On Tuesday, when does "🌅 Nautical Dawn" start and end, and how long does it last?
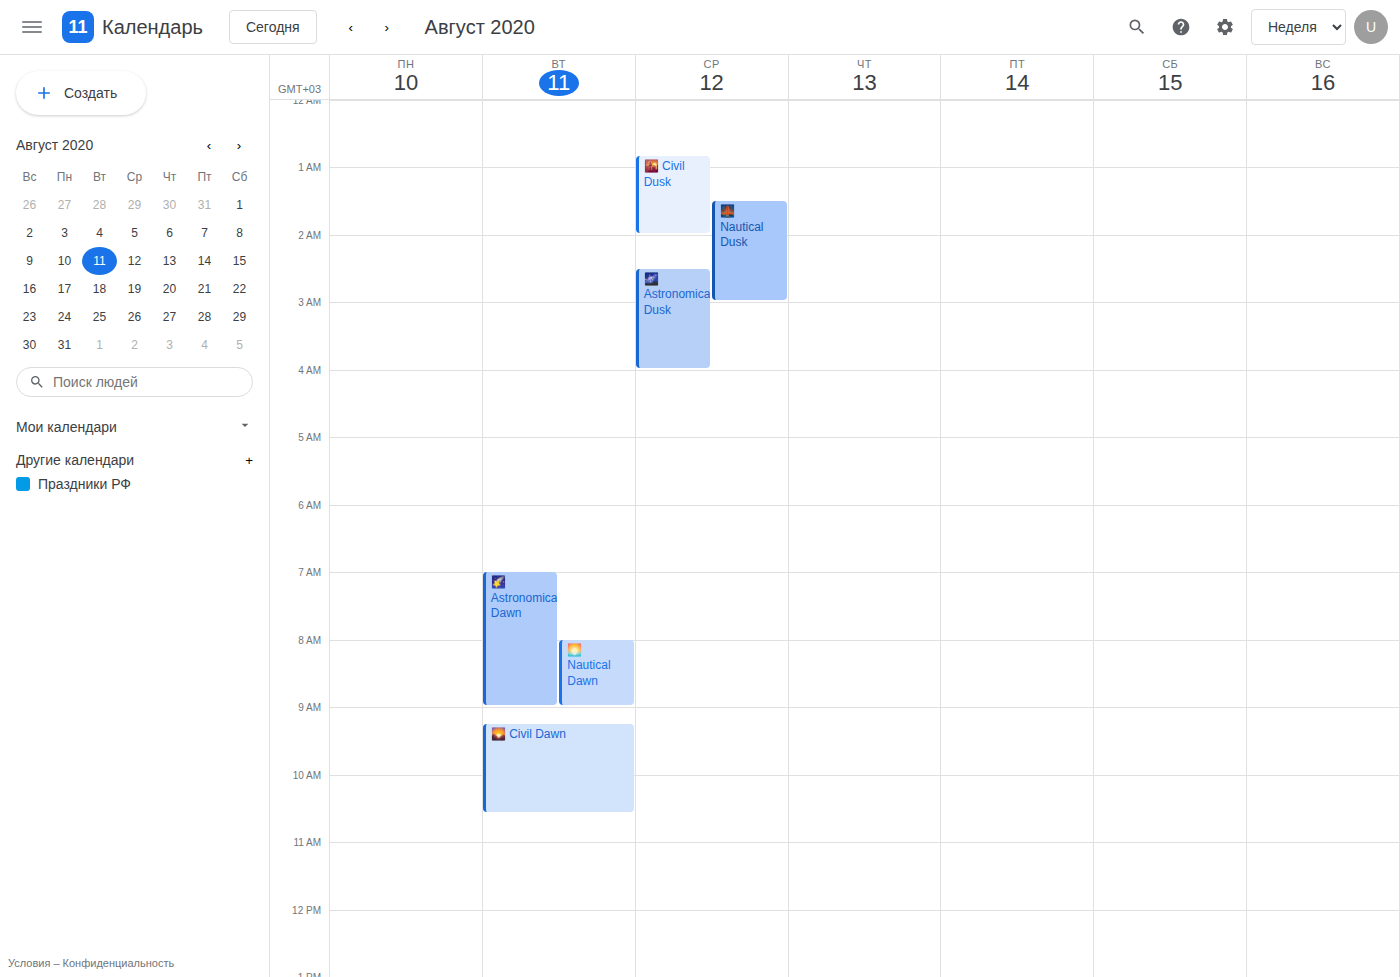
8:00 AM to 9:00 AM, 1 hour